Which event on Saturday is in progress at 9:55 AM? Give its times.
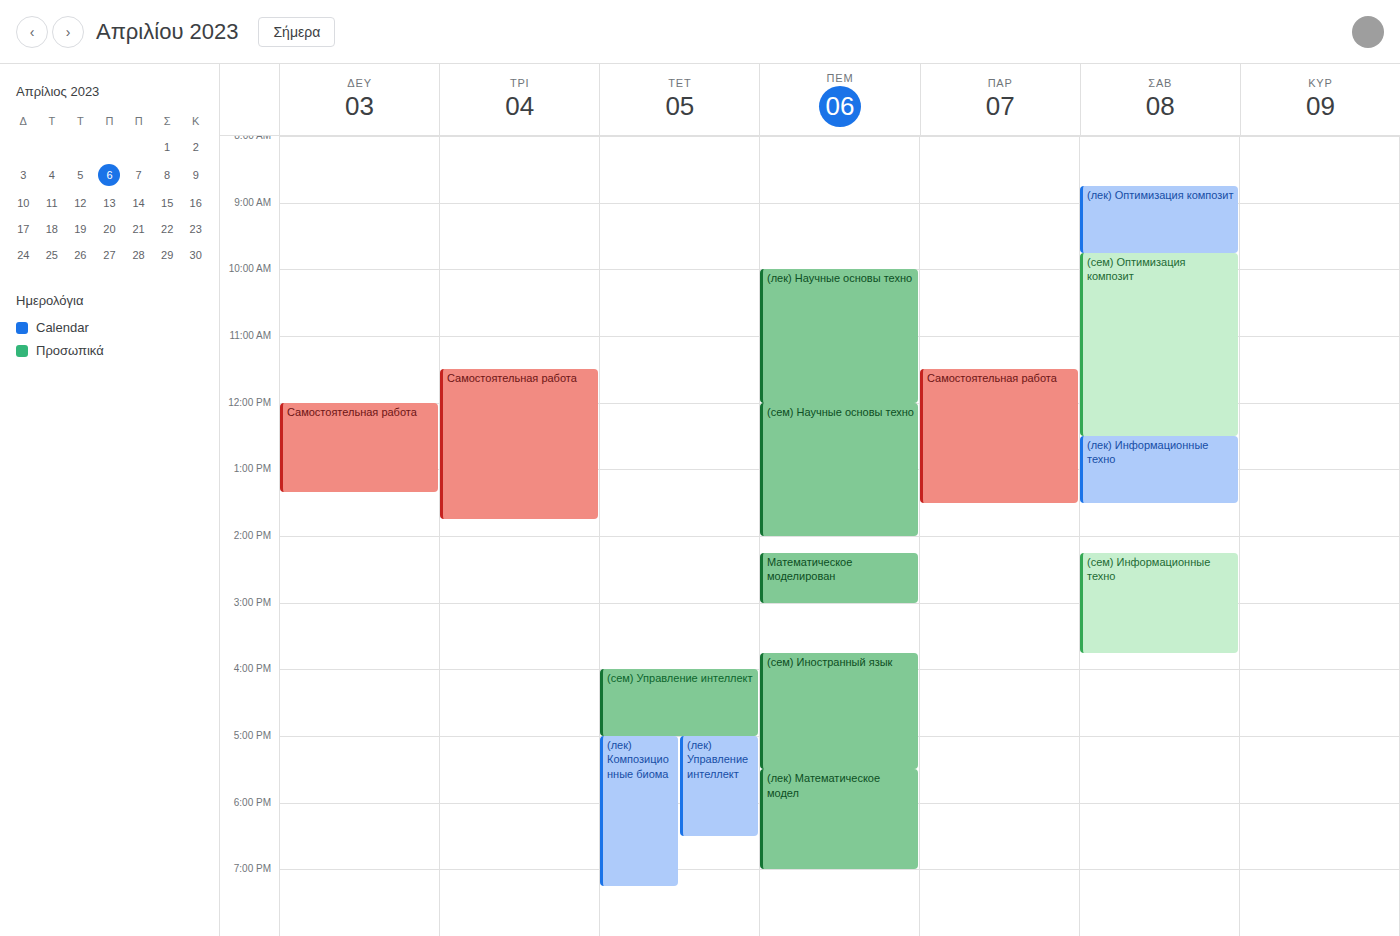
"(сем) Оптимизация композит", 9:45 AM to 12:30 PM